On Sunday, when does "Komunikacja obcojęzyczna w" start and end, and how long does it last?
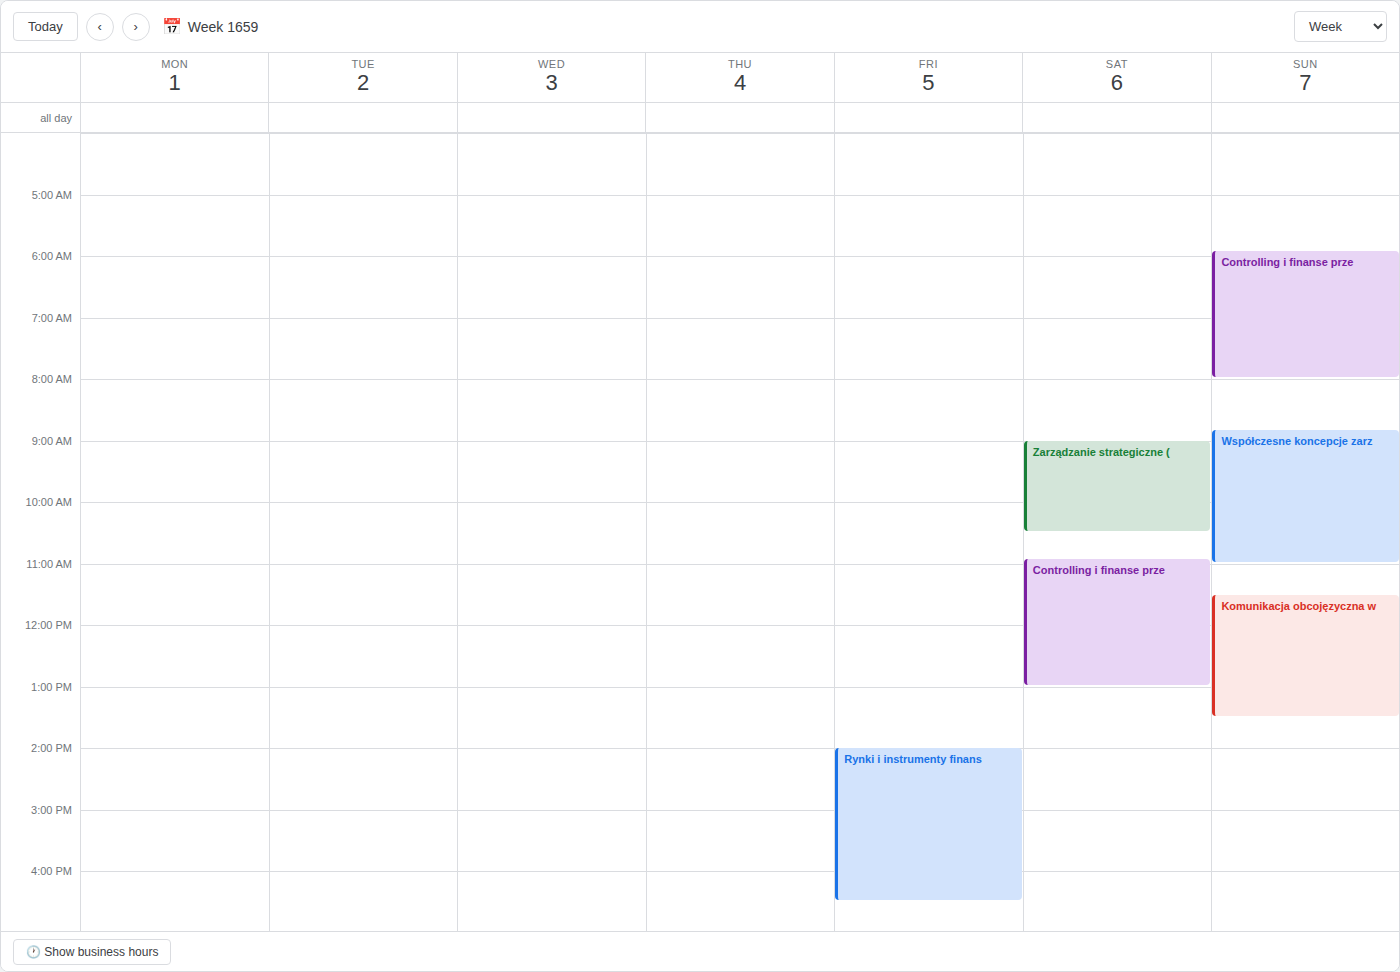
11:30 to 13:30, 2 hours